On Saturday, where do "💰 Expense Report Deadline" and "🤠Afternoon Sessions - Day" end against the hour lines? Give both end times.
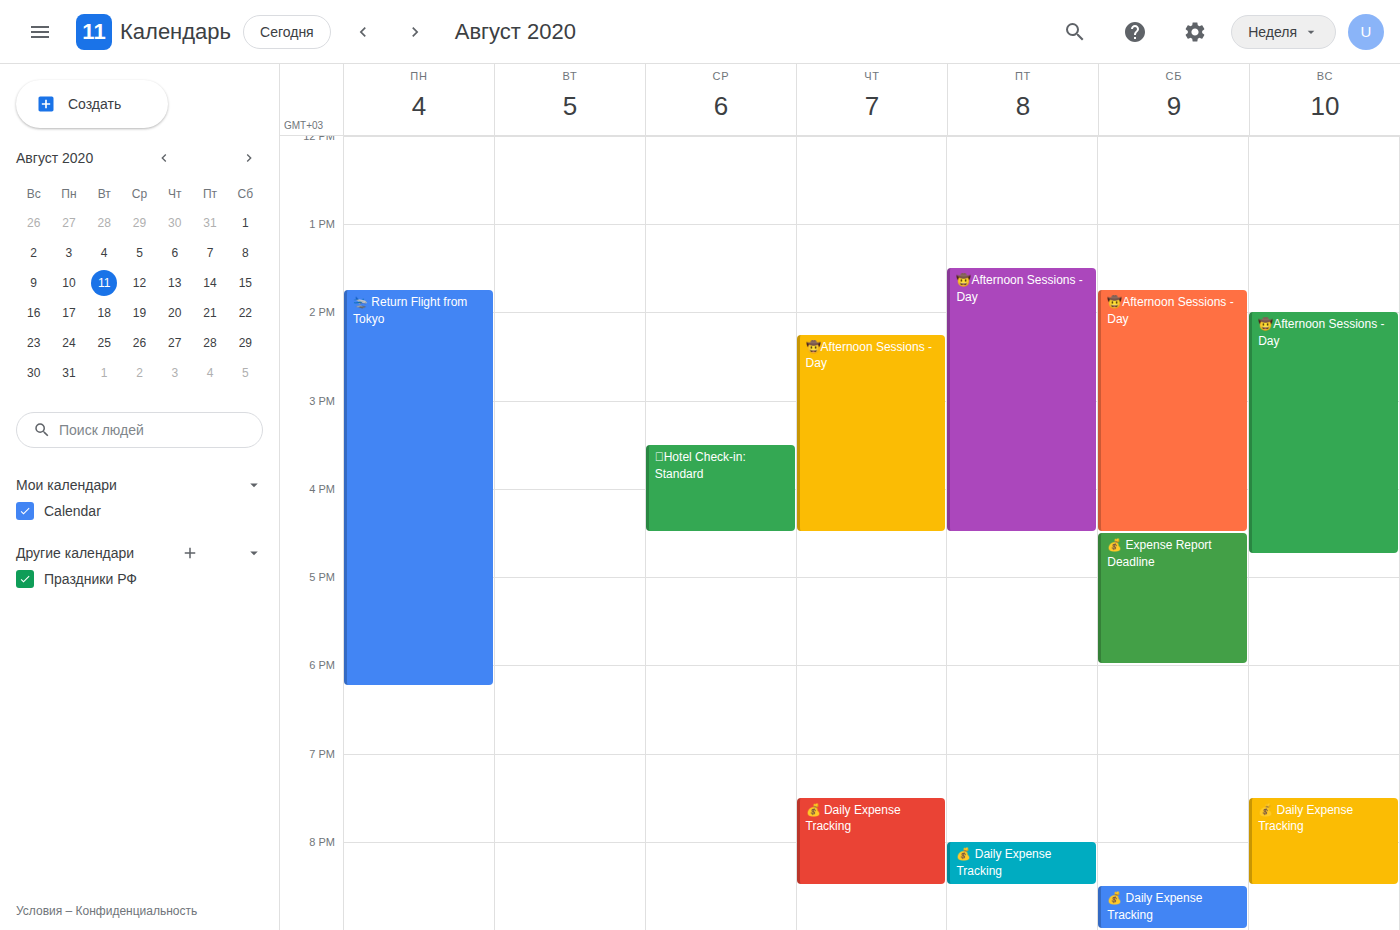
"💰 Expense Report Deadline": 6:00 PM, exactly on the 6 PM line. "🤠Afternoon Sessions - Day": 4:30 PM, halfway between the 4 PM and 5 PM lines.